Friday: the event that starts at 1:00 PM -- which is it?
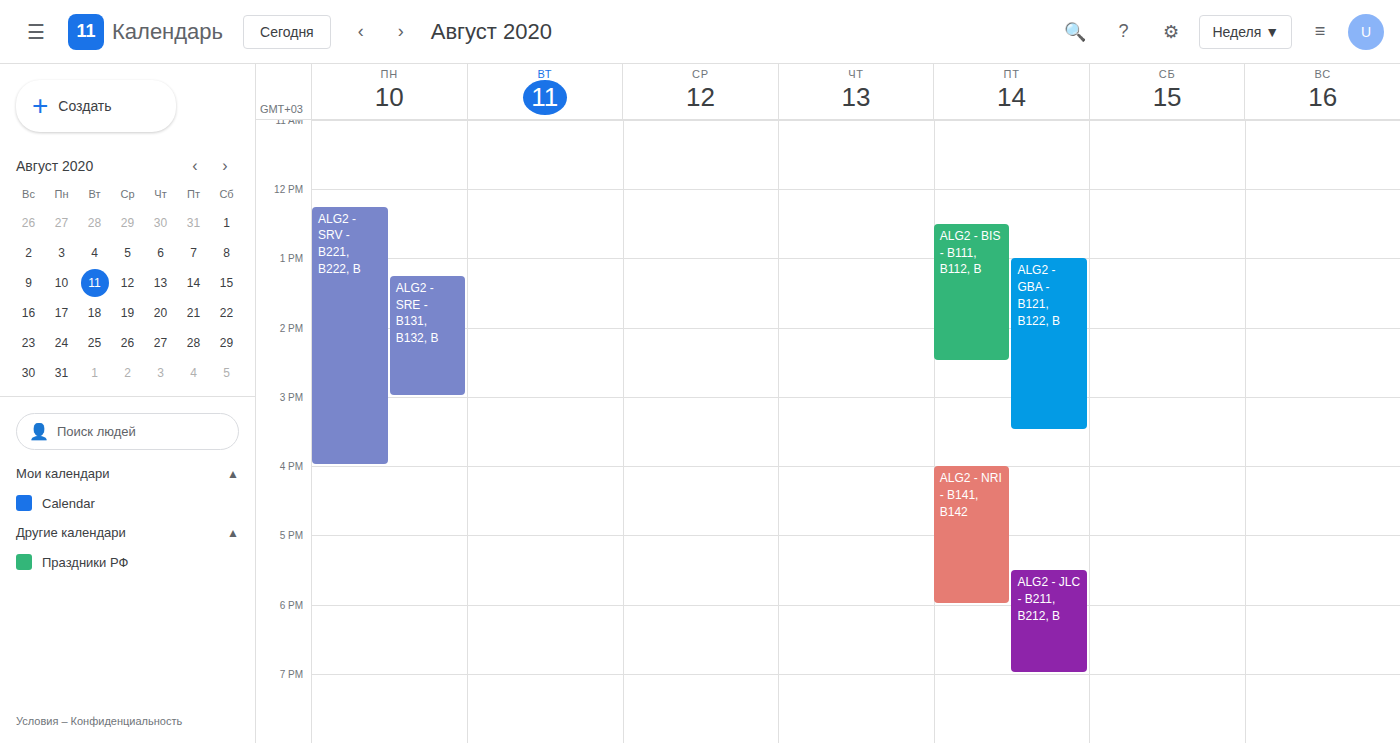
"ALG2 - GBA - B121, B122, B"